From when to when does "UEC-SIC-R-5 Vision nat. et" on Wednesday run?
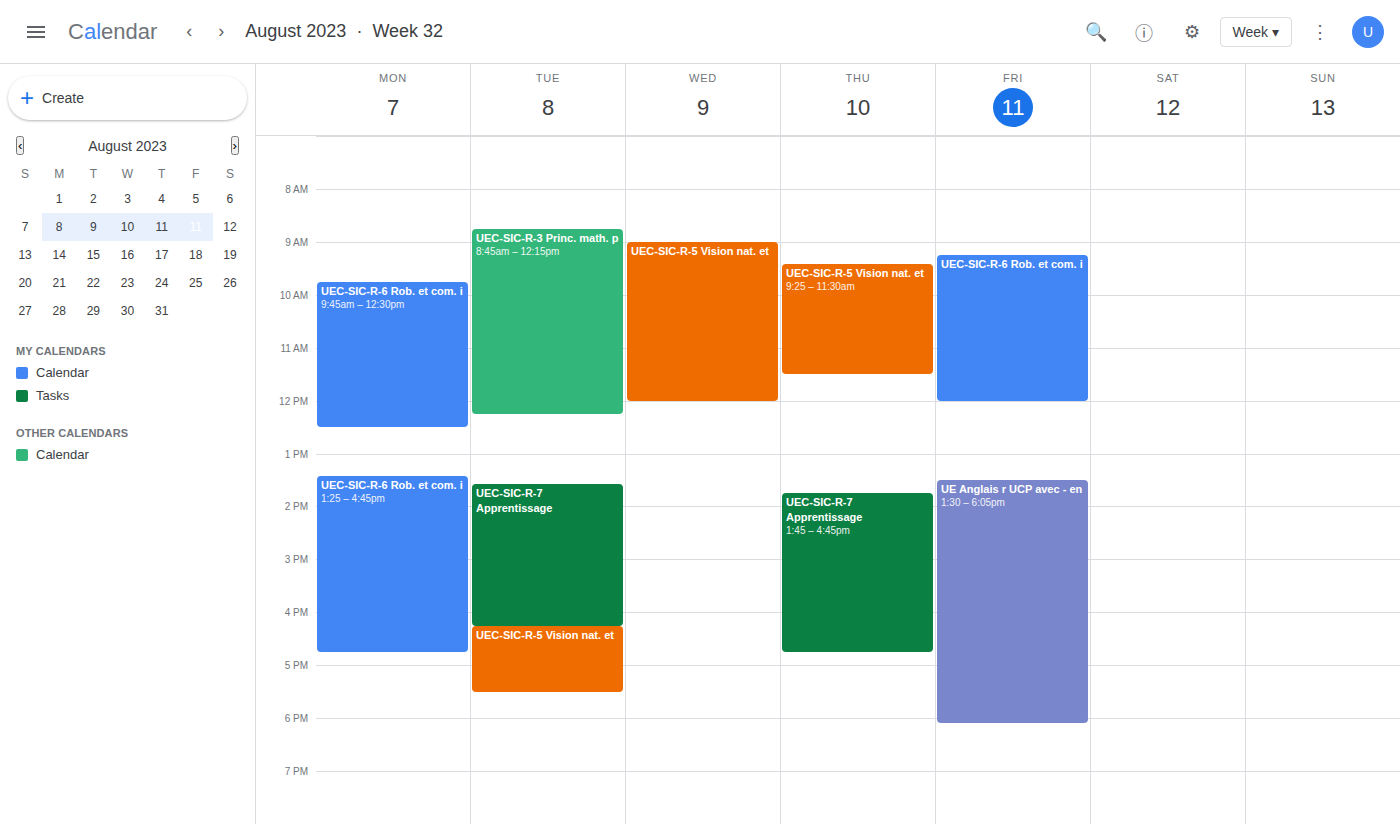
9:00 AM to 12:00 PM